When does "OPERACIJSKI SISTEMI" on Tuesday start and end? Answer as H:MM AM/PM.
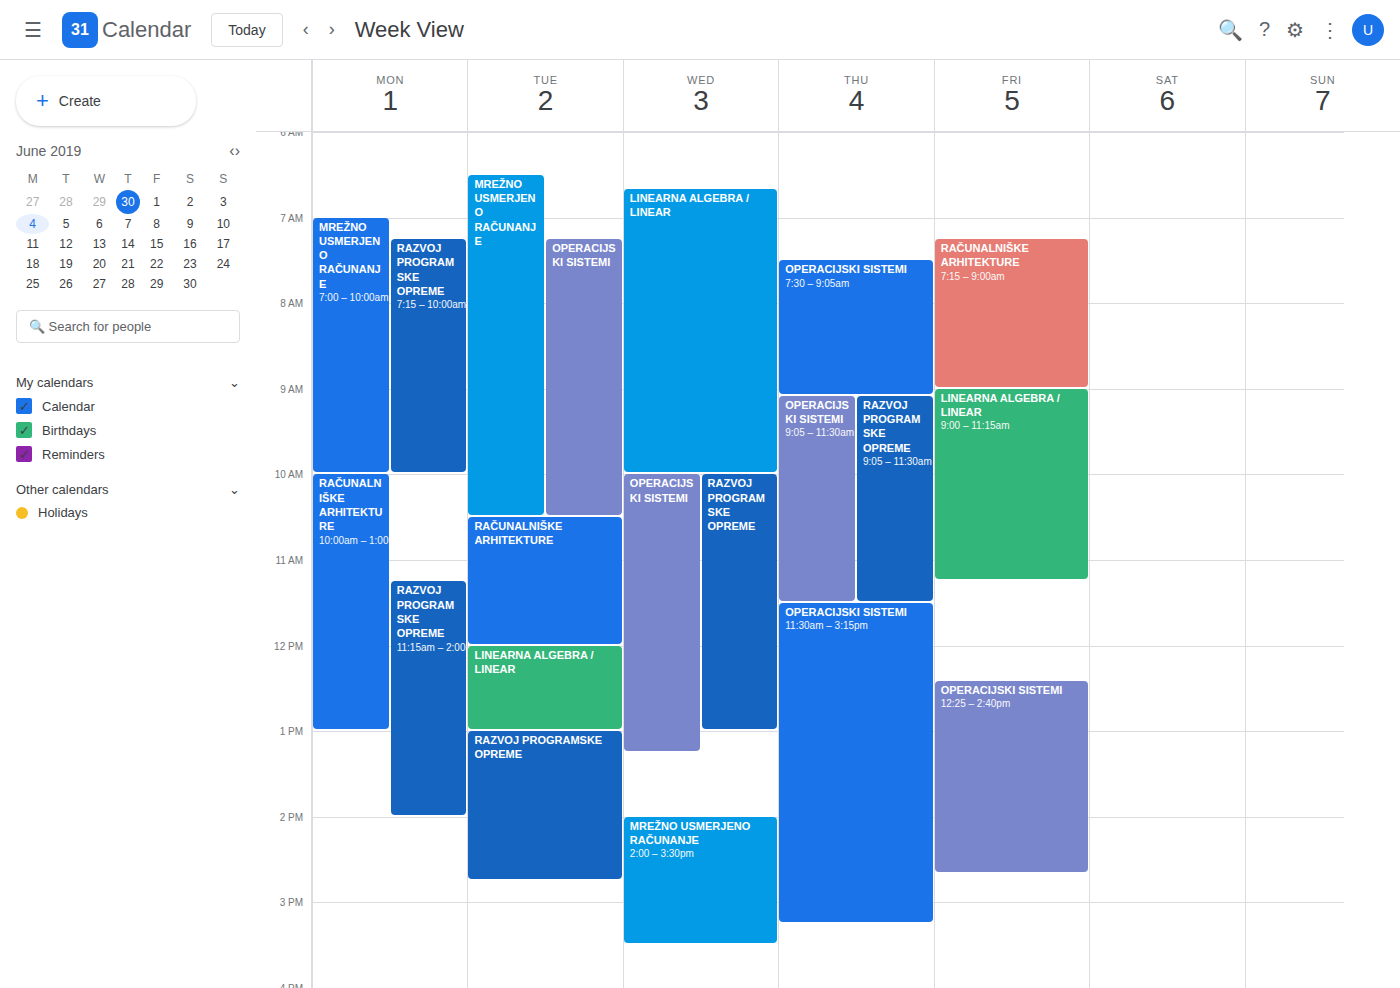
7:15 AM to 10:30 AM